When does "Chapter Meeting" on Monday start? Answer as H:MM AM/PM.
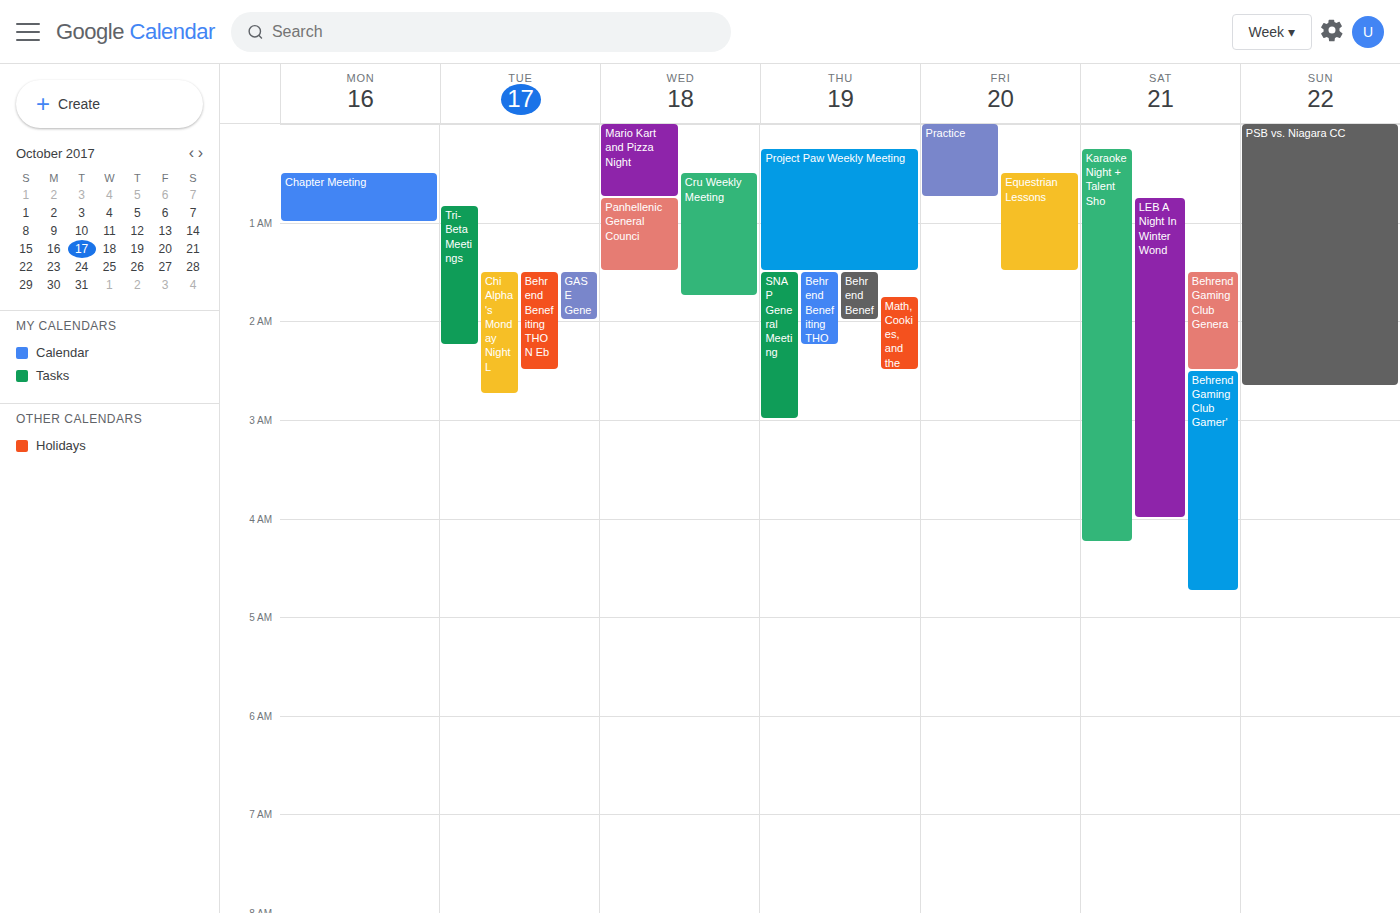
12:30 AM